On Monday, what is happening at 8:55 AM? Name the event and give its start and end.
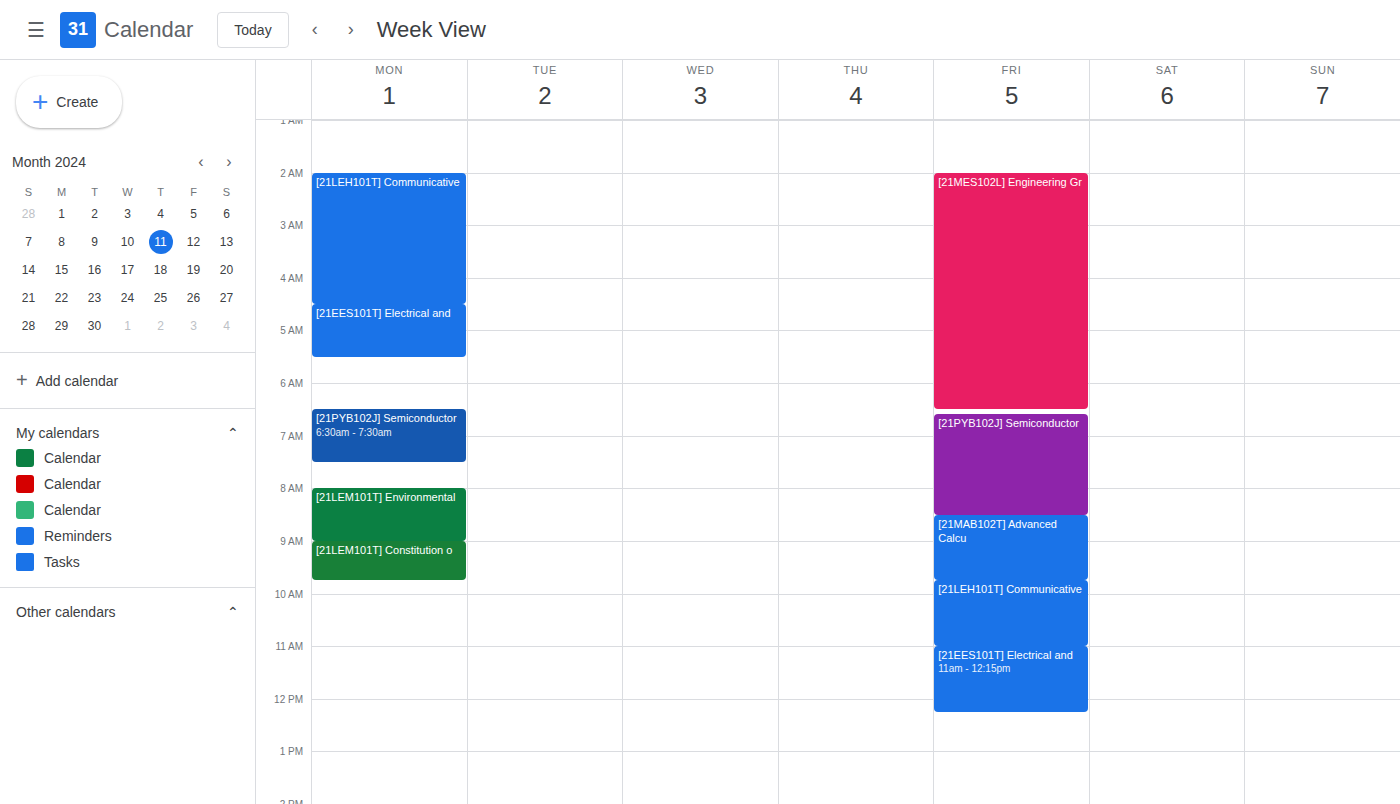
"[21LEM101T] Environmental", 8:00 AM to 9:00 AM